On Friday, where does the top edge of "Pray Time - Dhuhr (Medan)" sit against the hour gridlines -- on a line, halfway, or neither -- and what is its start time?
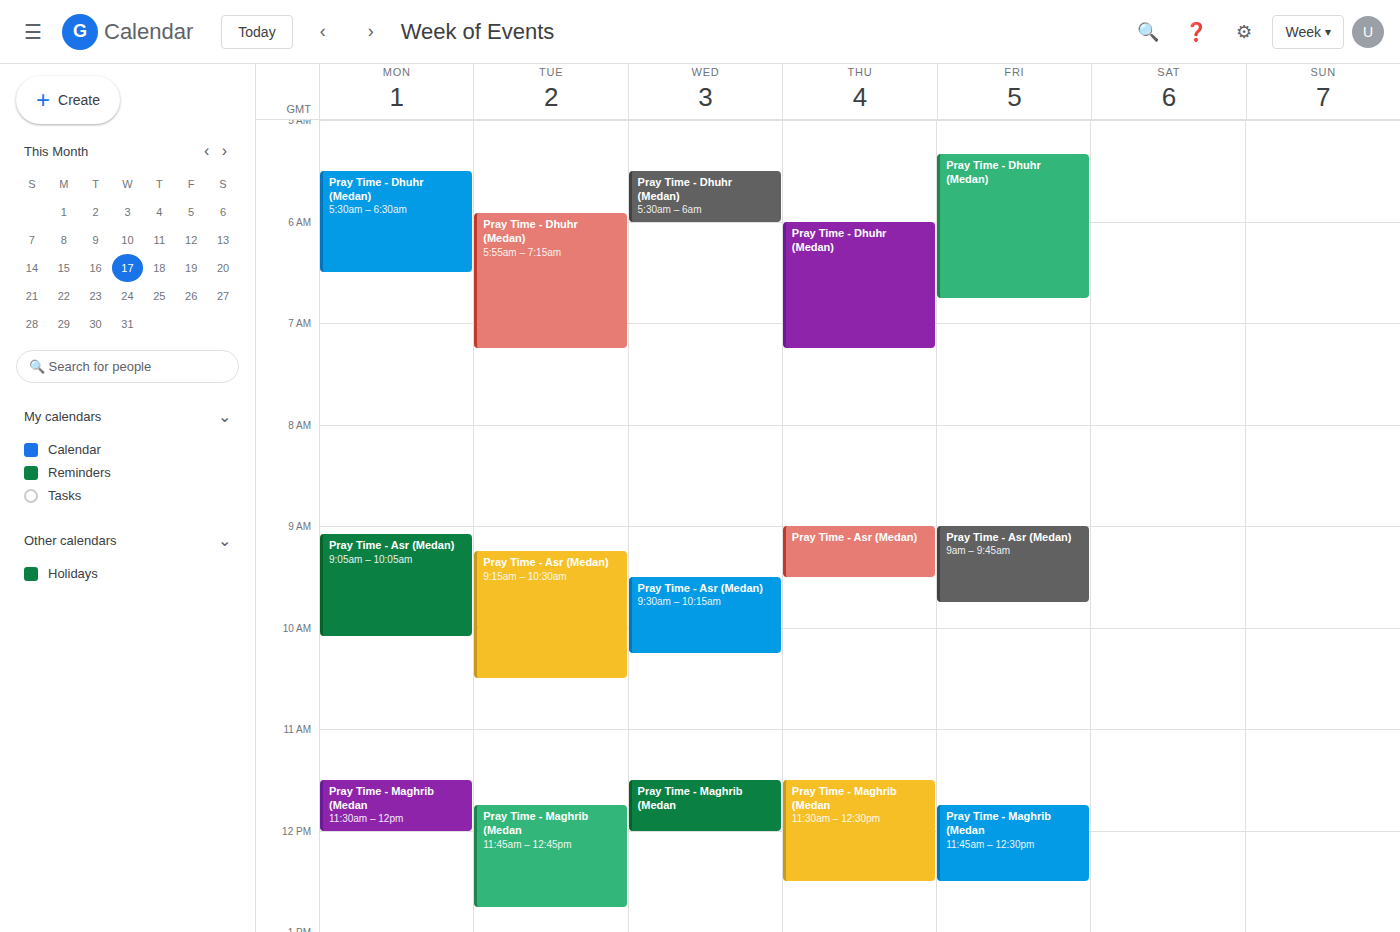
5:20 AM -- neither: 20 minutes below the 5 AM line and 40 minutes above the 6 AM line.